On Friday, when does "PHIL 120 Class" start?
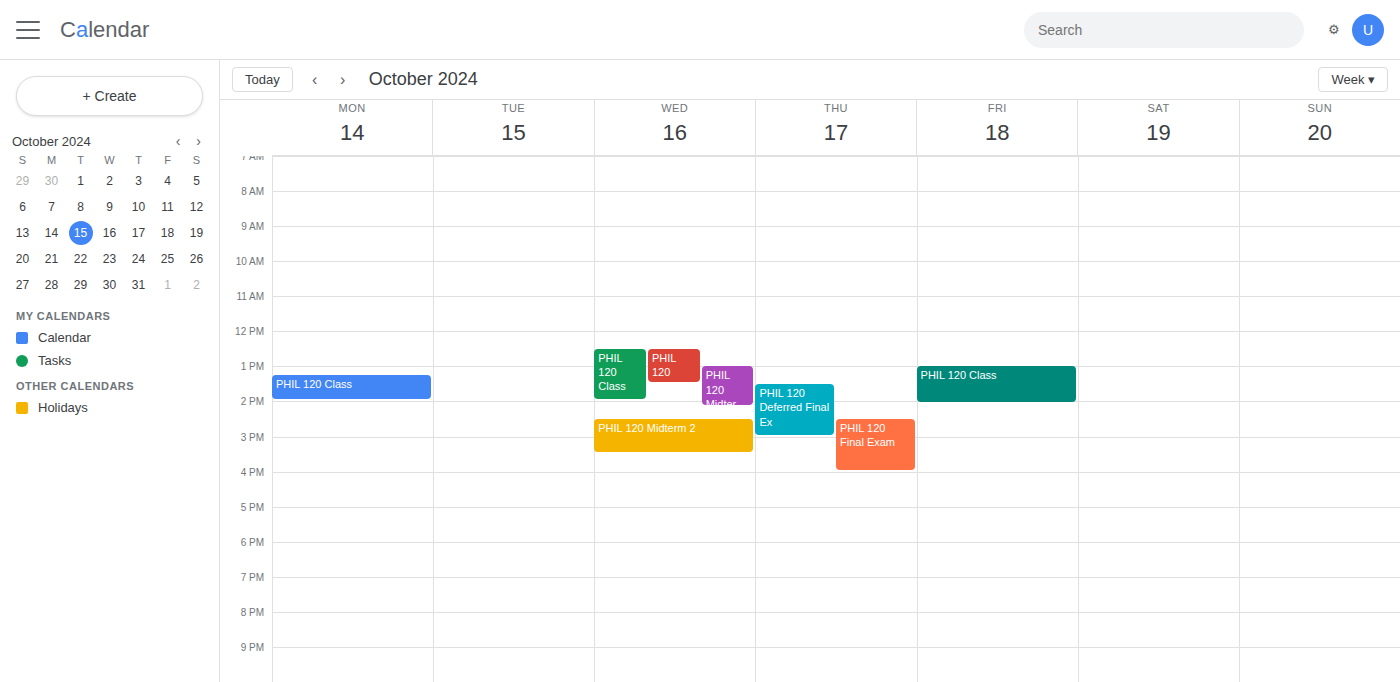
1:00 PM